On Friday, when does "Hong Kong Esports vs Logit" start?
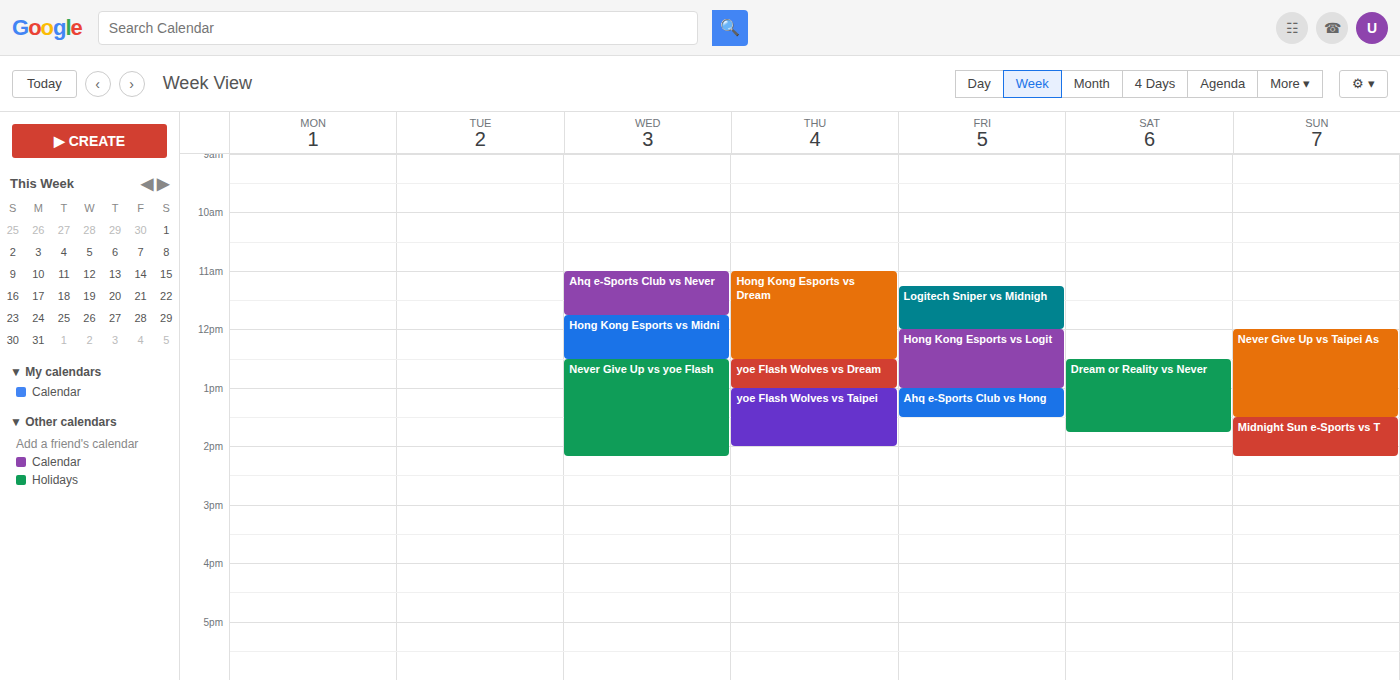
12:00 PM